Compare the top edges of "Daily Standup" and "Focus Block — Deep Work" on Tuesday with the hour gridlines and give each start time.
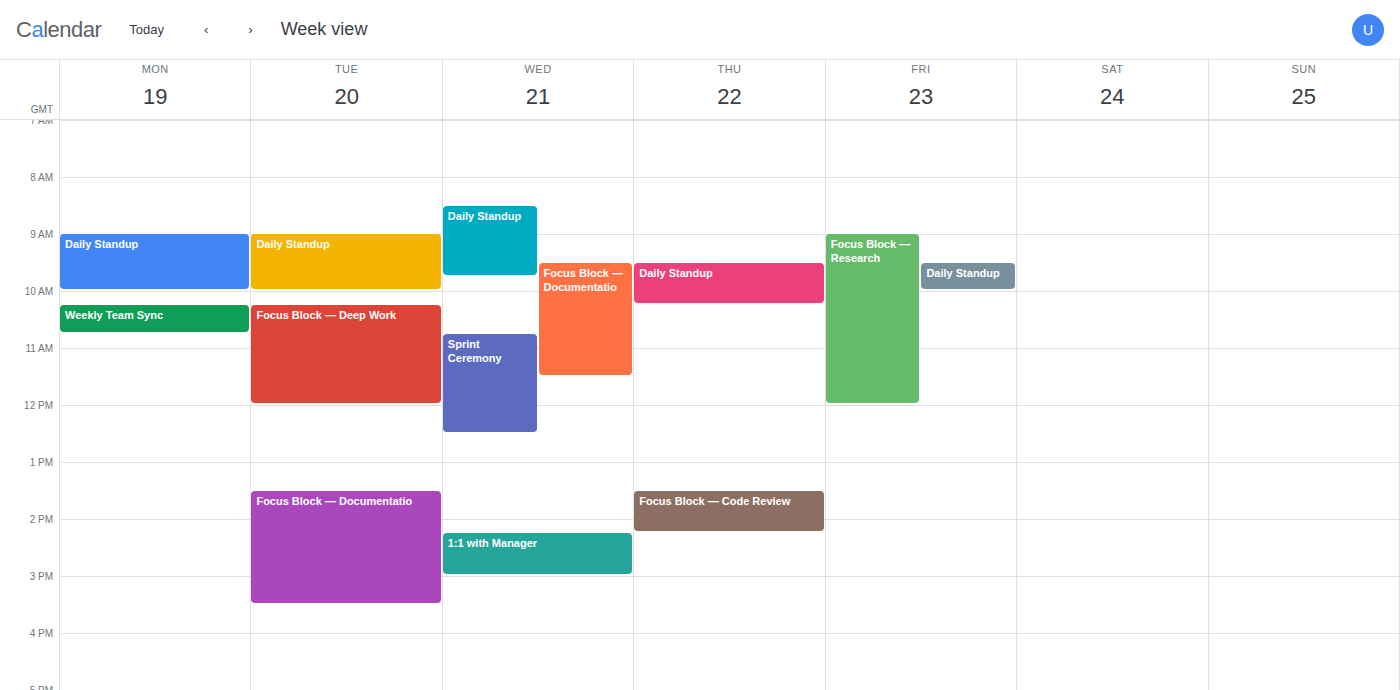
"Daily Standup": 09:00, exactly on the 09:00 line. "Focus Block — Deep Work": 10:15, neither: a quarter of the way from the 10:00 line to the 11:00 line.